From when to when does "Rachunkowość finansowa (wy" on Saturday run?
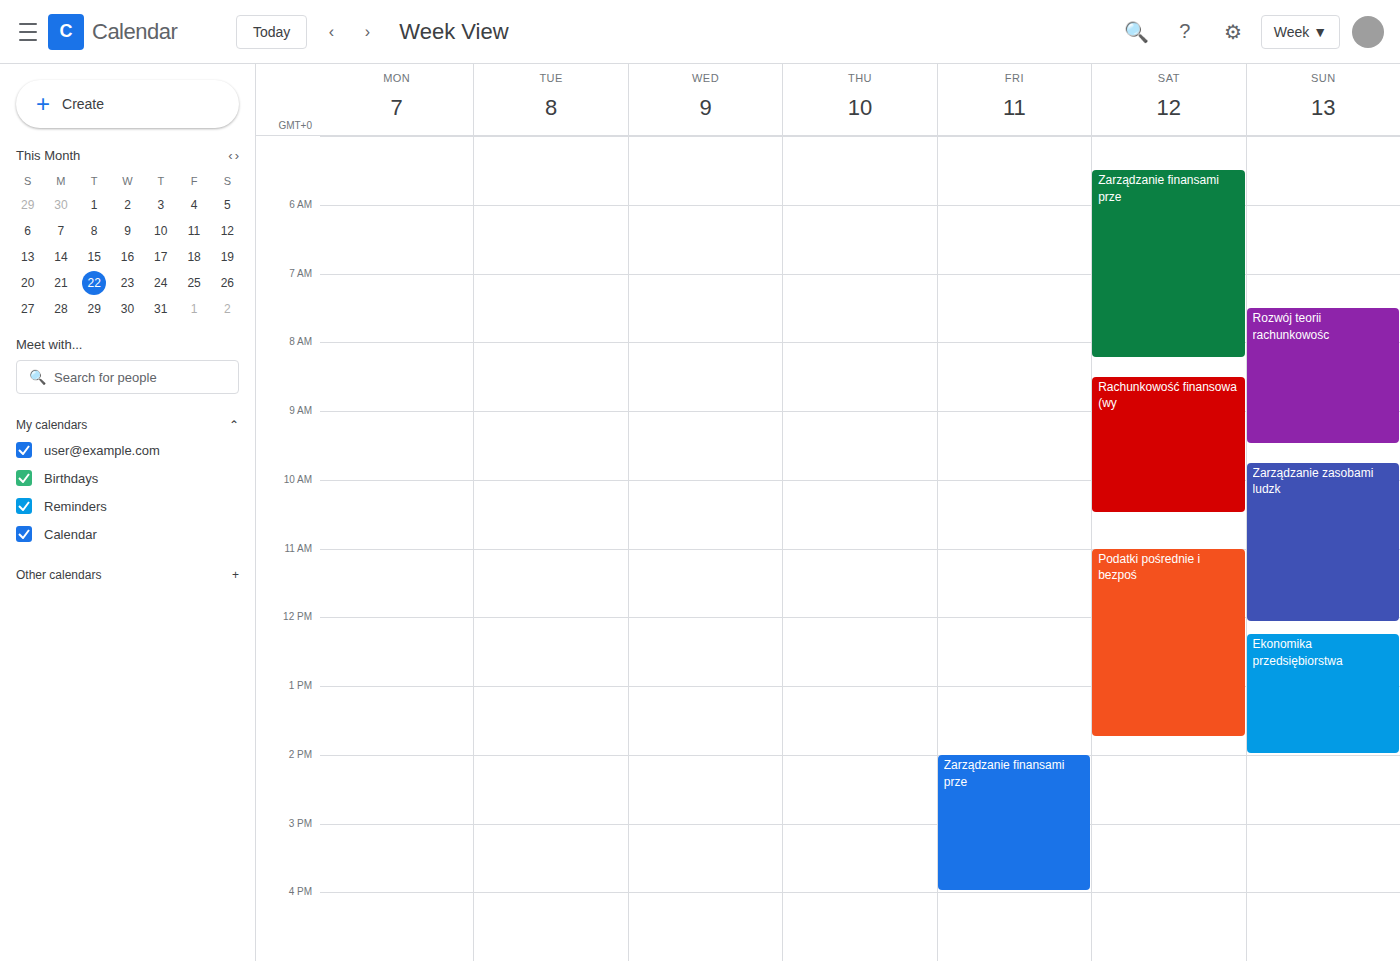
8:30 AM to 10:30 AM